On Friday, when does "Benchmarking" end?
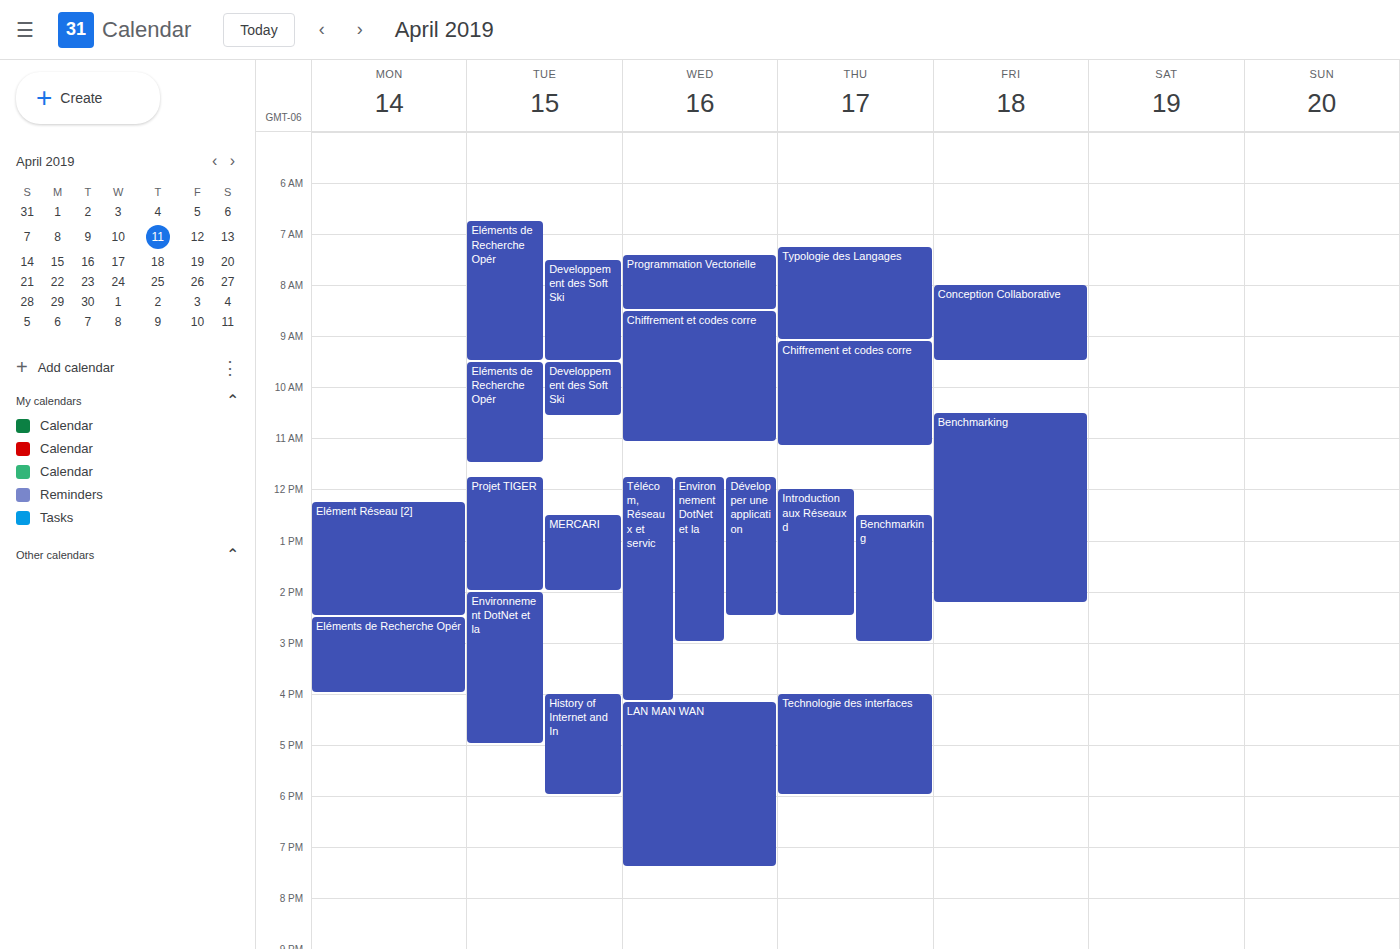
14:15